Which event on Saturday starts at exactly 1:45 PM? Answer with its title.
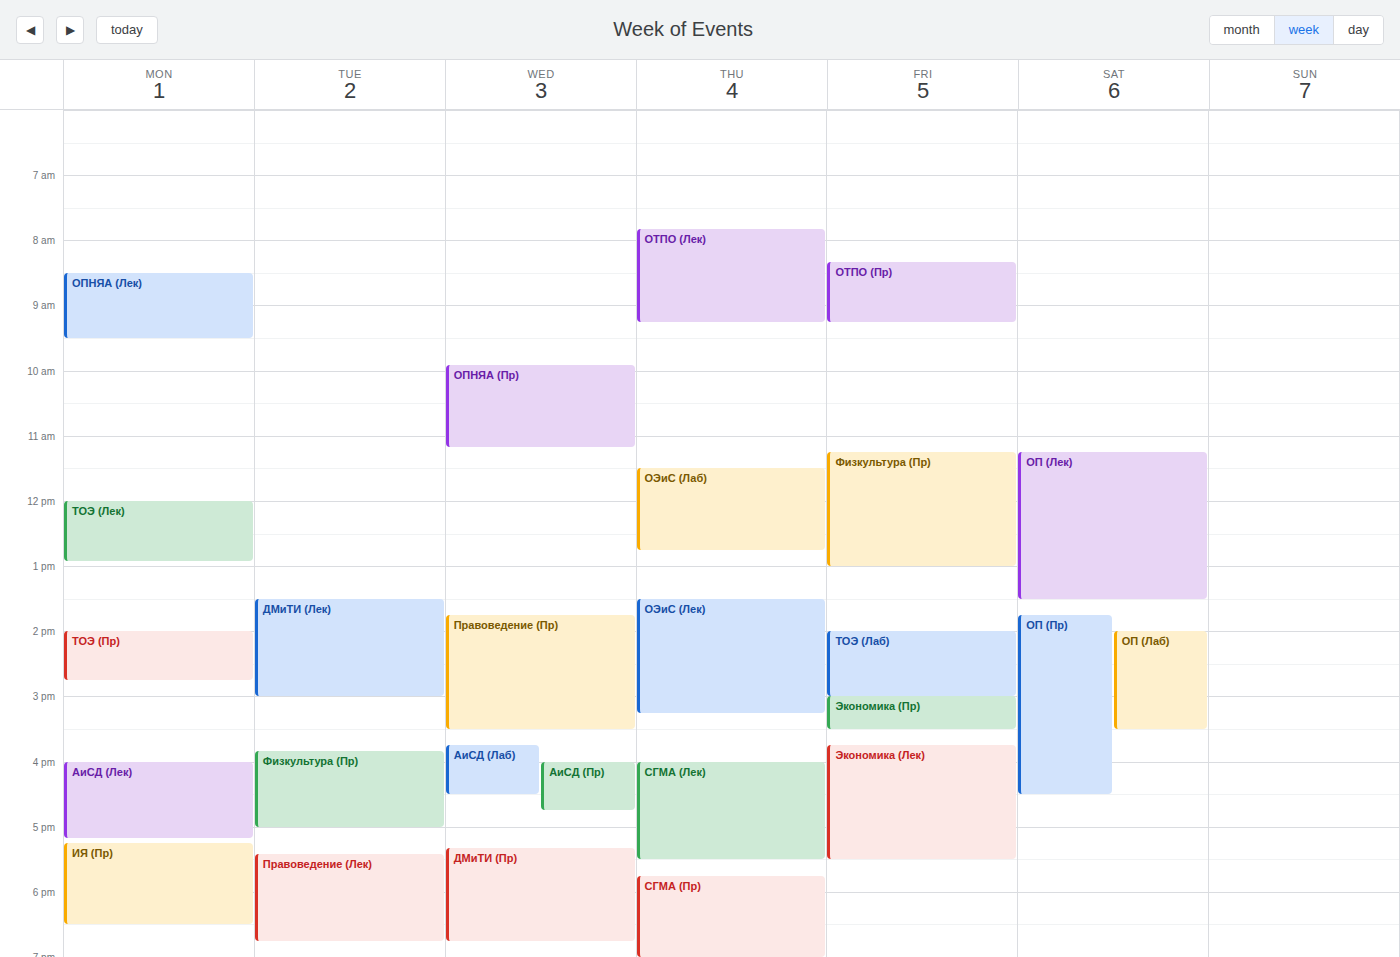
"ОП (Пр)"